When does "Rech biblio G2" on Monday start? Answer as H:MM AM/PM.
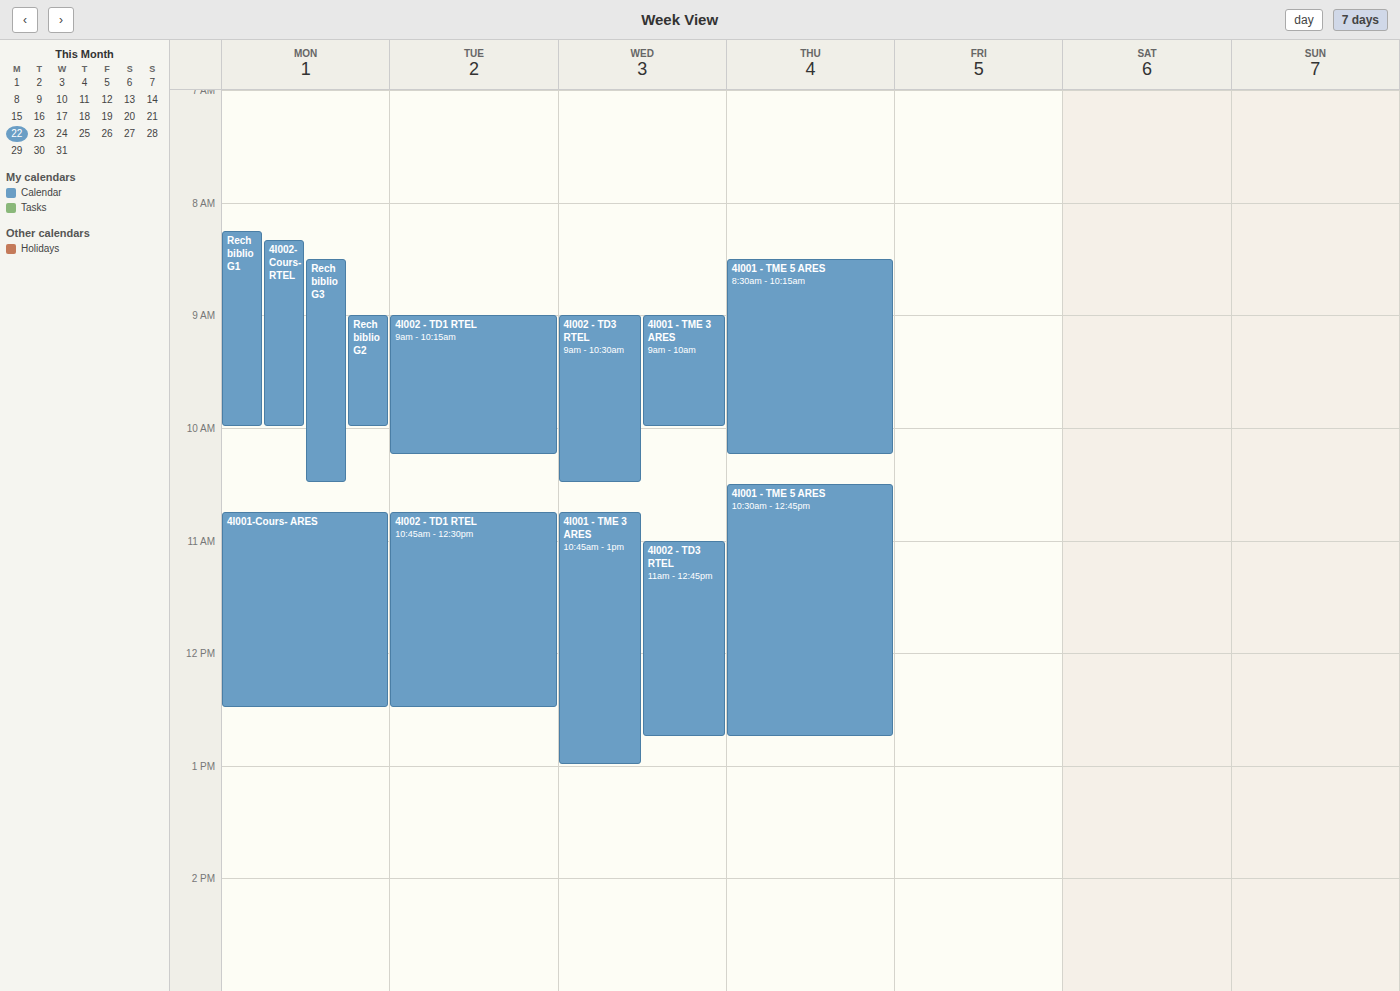
9:00 AM